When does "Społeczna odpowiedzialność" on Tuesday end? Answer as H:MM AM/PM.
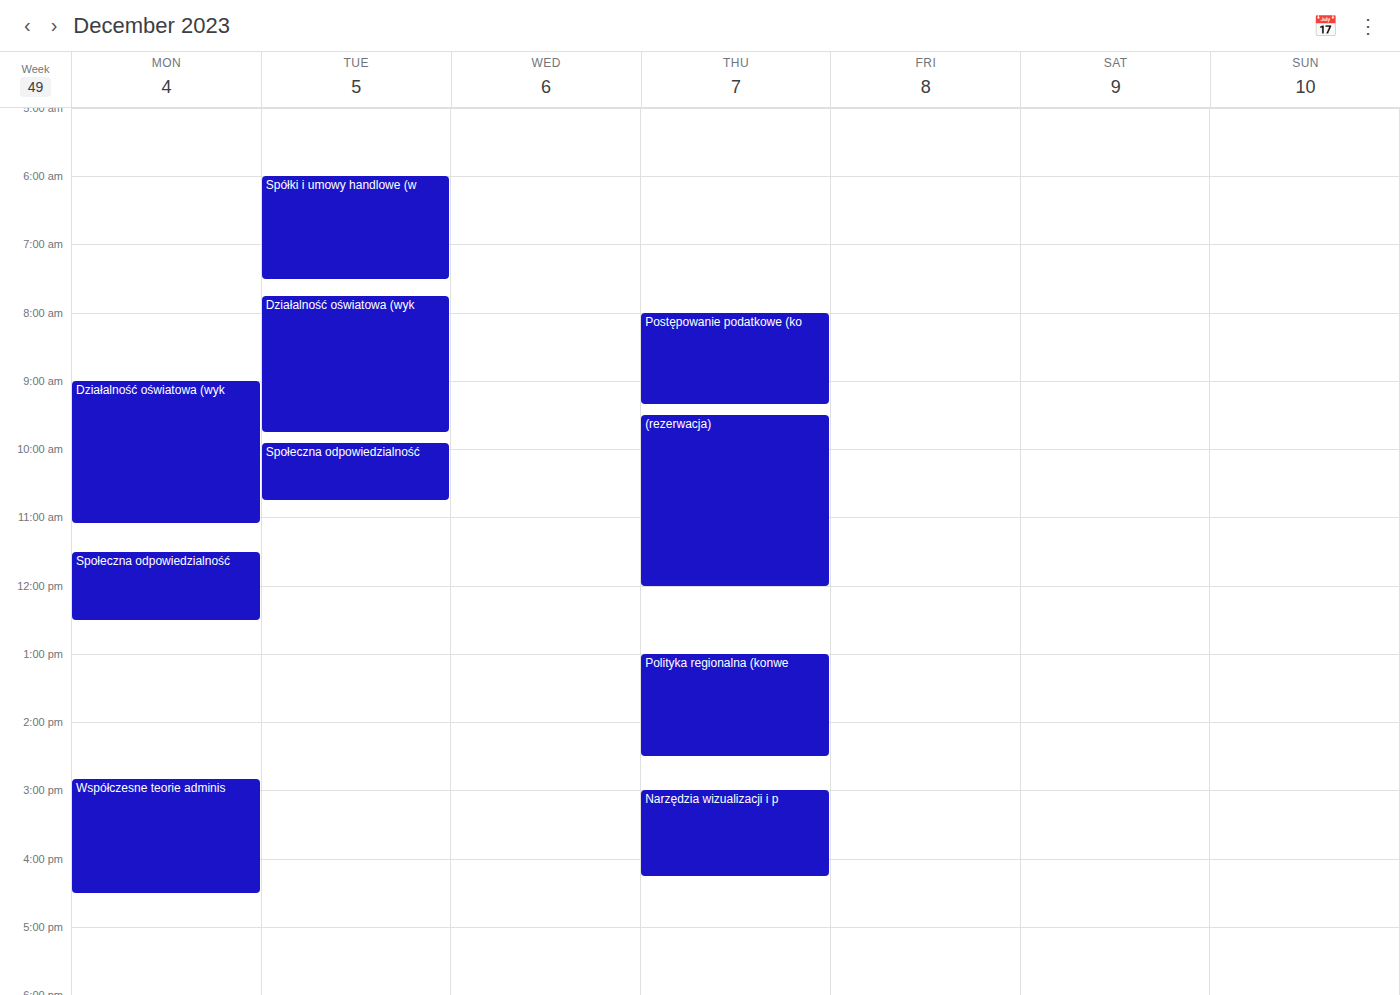
10:45 AM